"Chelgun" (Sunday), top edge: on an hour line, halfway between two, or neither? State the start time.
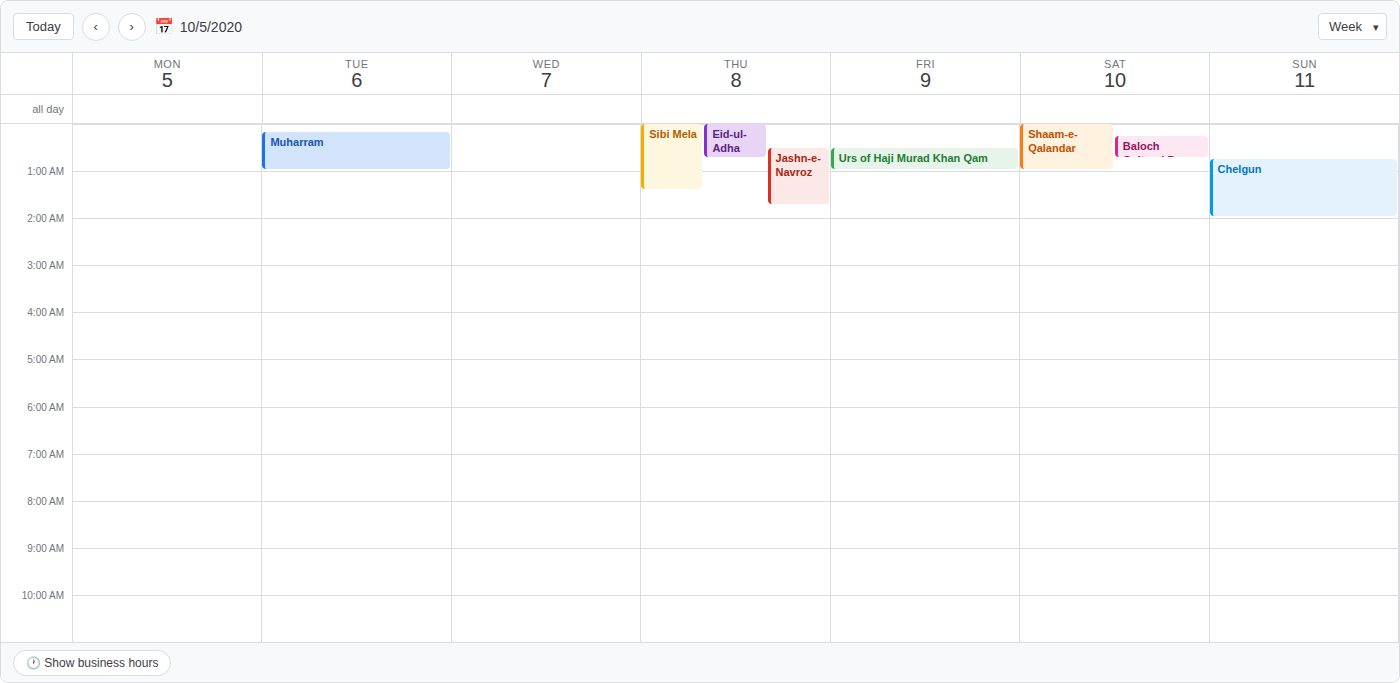
12:45 AM -- neither: three quarters of the way from the 12 AM line to the 1 AM line.